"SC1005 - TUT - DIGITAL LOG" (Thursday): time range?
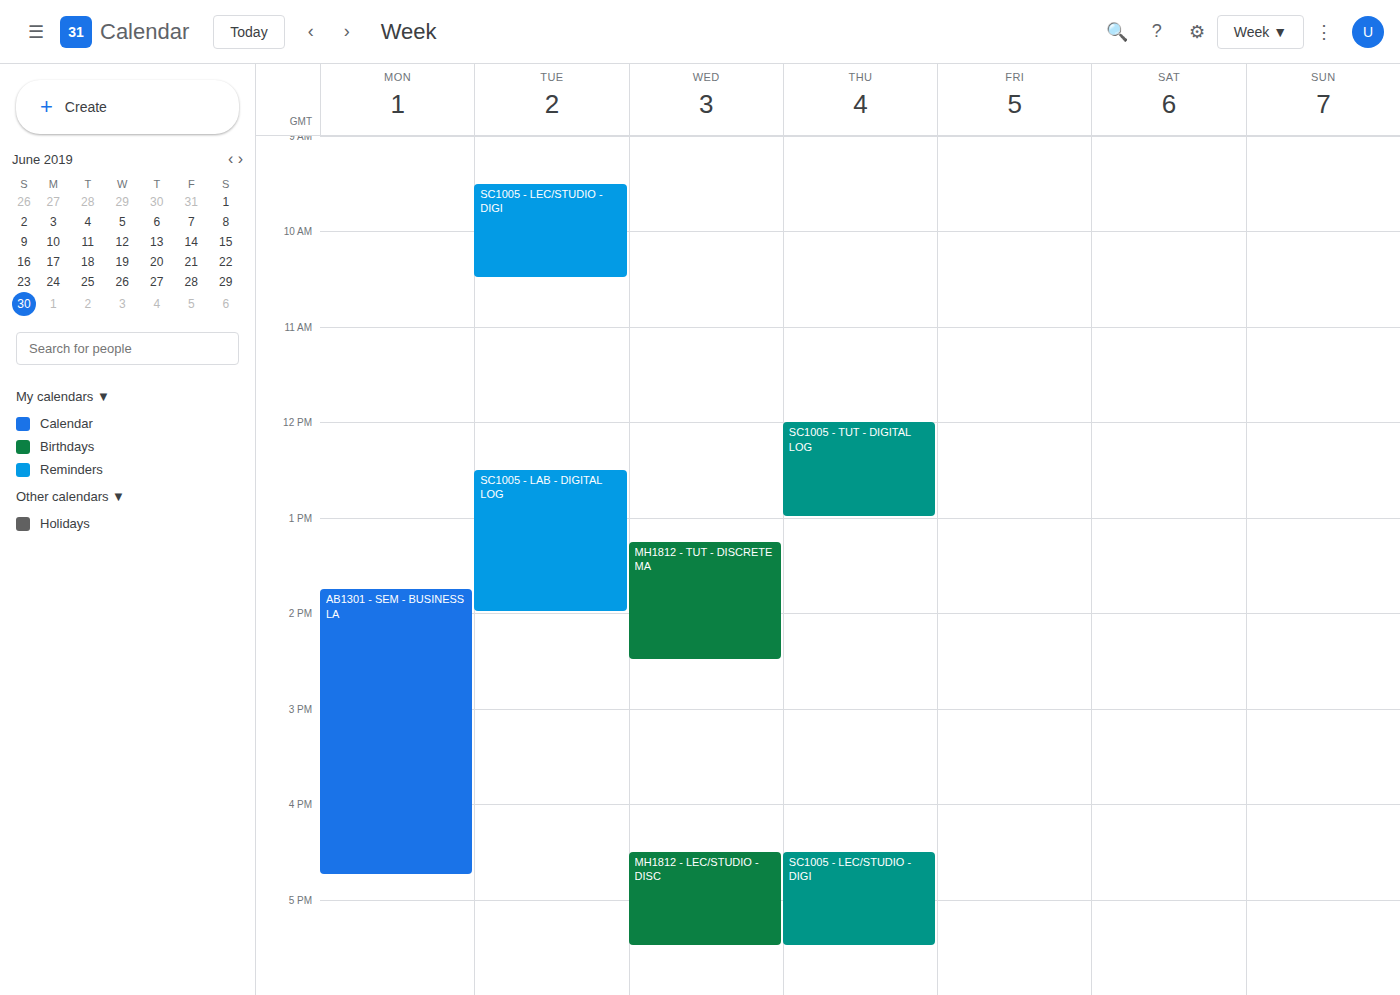
12:00 to 13:00